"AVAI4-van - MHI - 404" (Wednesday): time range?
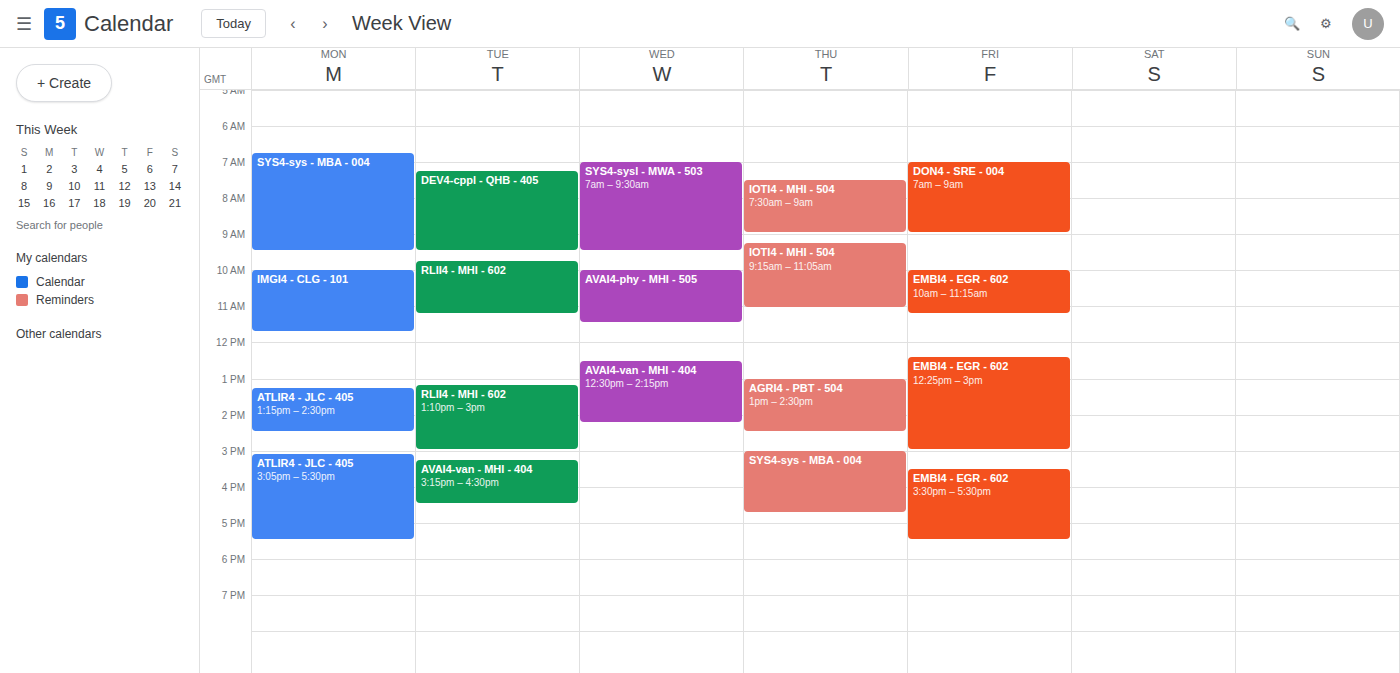
12:30 PM to 2:15 PM